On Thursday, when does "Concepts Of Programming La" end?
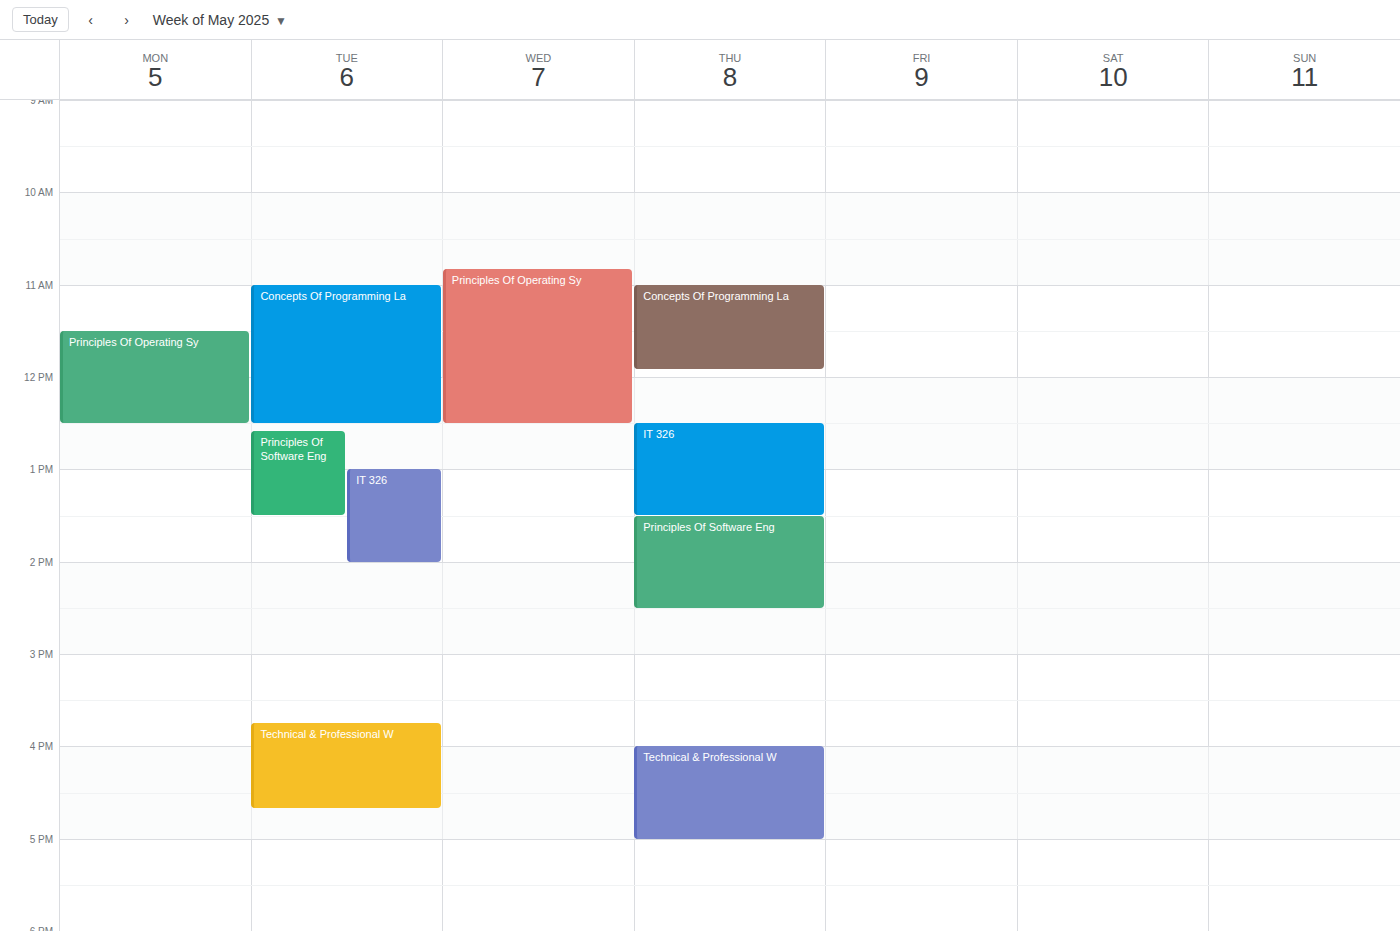
11:55 AM